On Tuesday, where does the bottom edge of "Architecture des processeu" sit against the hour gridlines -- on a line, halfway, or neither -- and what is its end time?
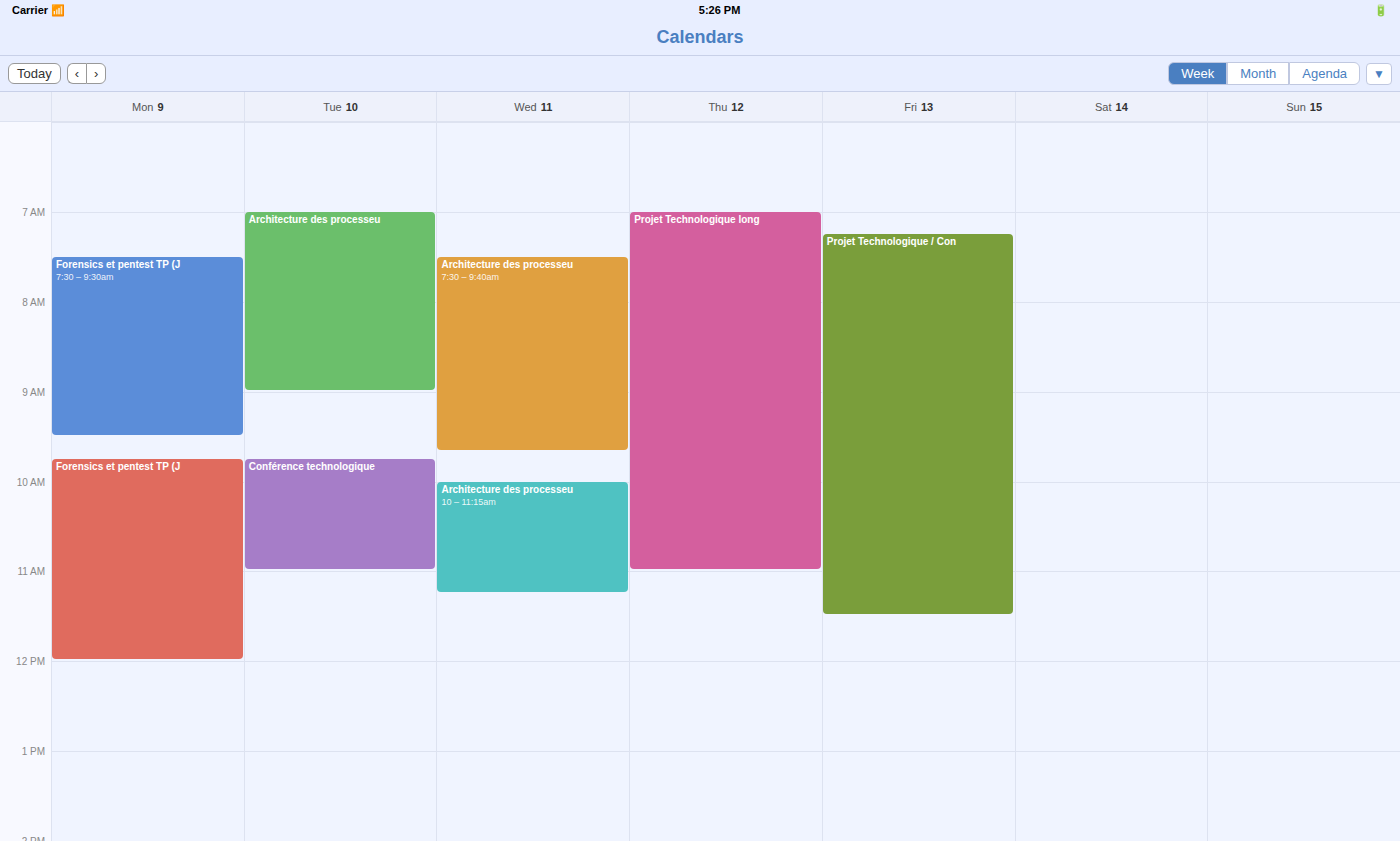
9:00 AM -- exactly on the 9 AM line.